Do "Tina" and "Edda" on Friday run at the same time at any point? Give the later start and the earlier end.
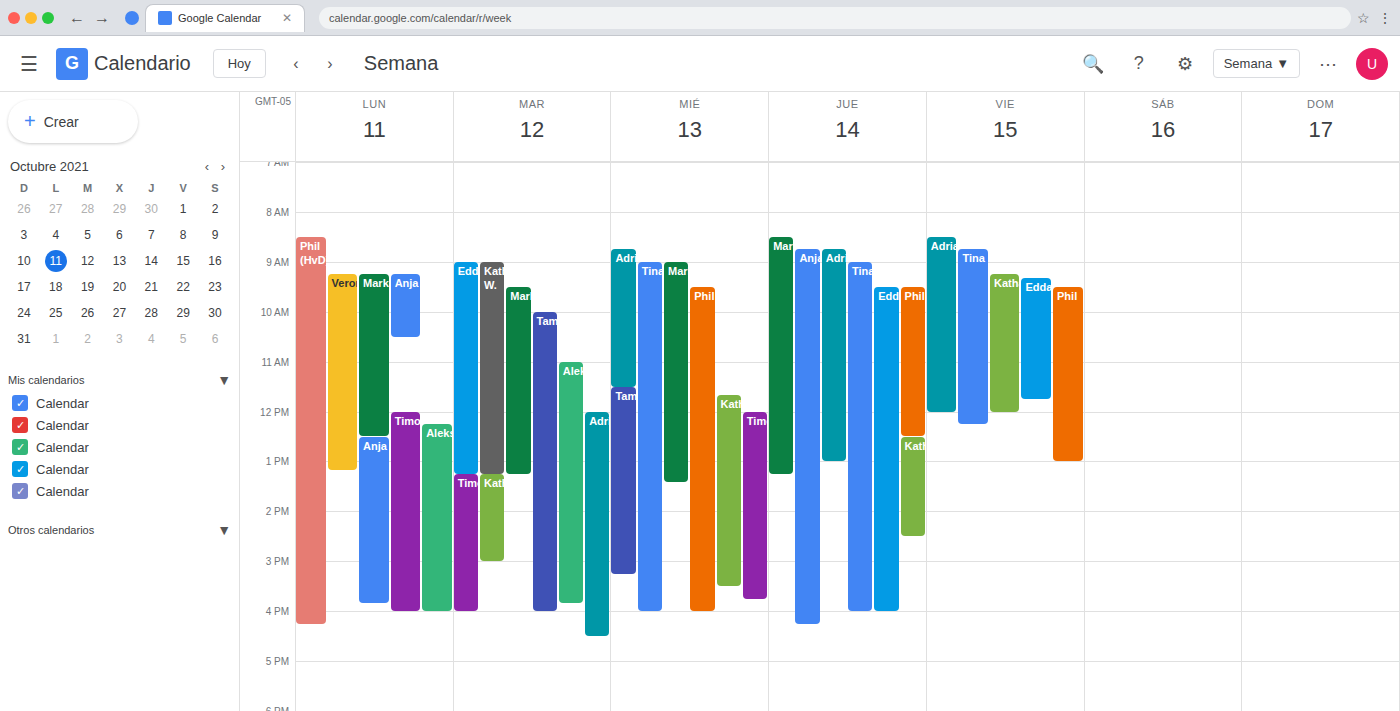
"Edda" runs 9:20 AM to 11:45 AM, inside "Tina" -- they overlap.